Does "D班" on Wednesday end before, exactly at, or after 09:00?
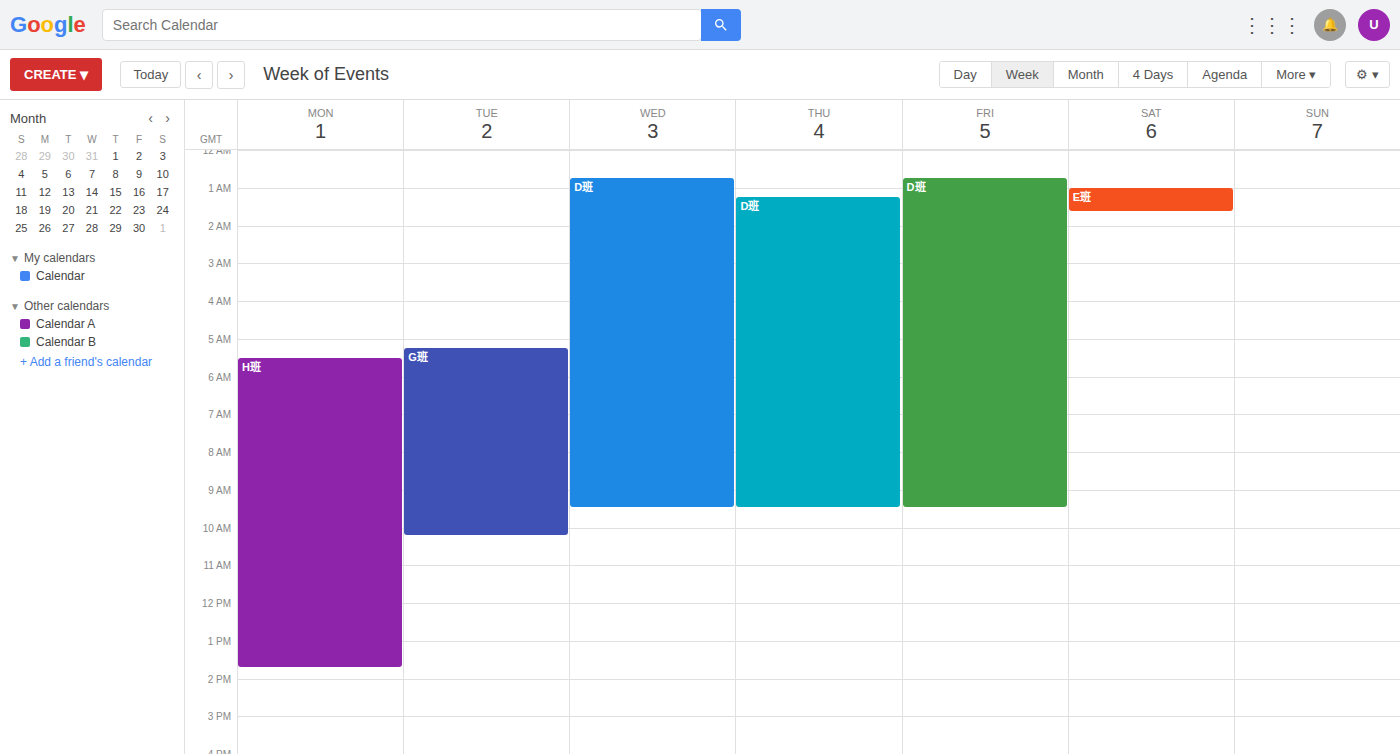
09:30 -- after 09:00, 30 minutes below the 09:00 line.